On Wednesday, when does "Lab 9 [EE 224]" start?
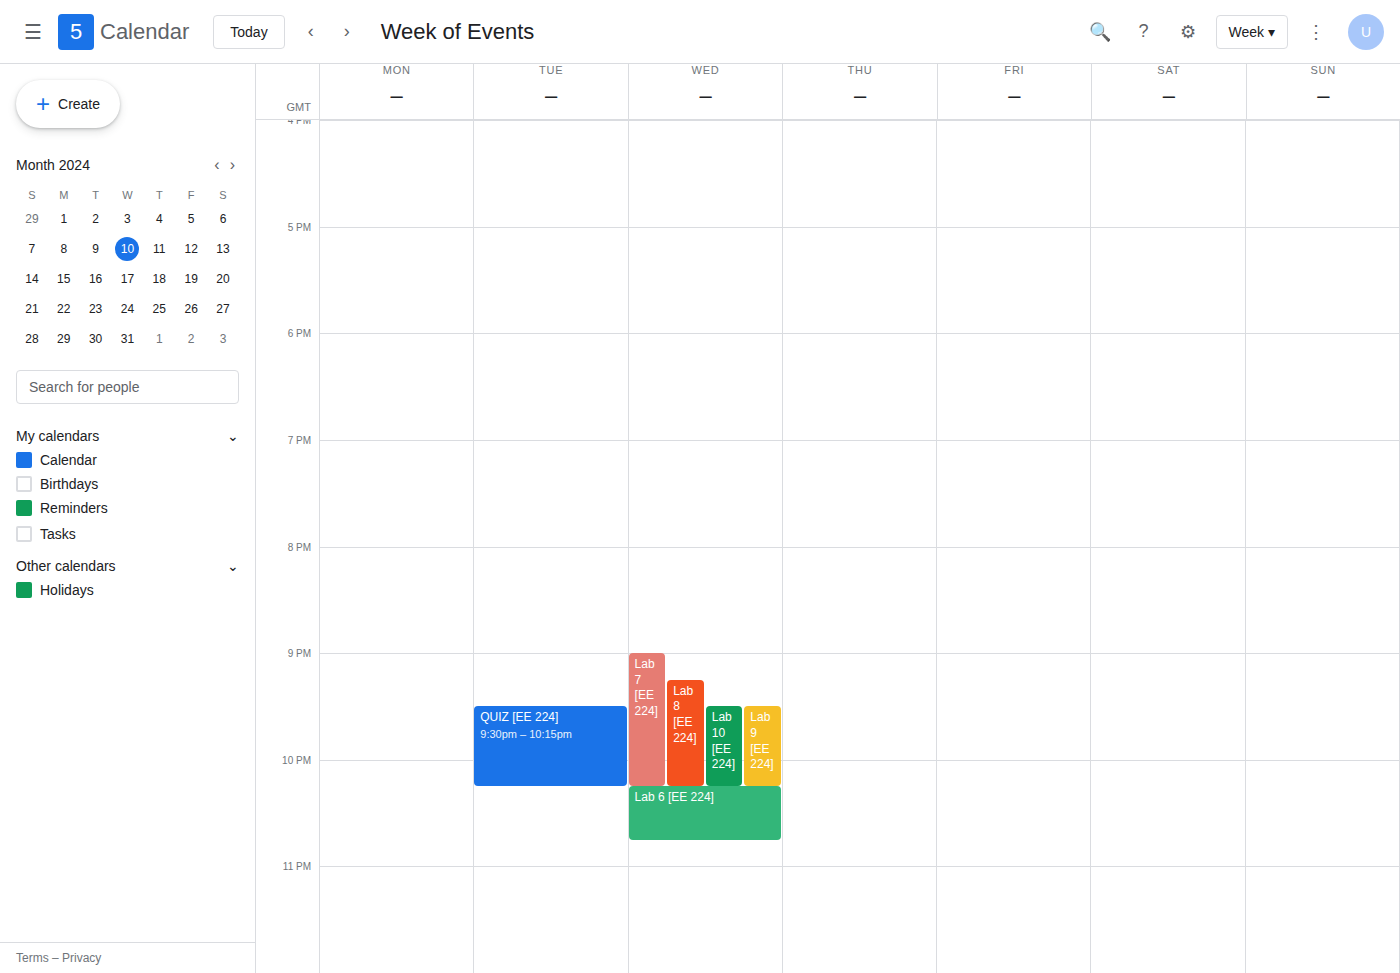
9:30 PM